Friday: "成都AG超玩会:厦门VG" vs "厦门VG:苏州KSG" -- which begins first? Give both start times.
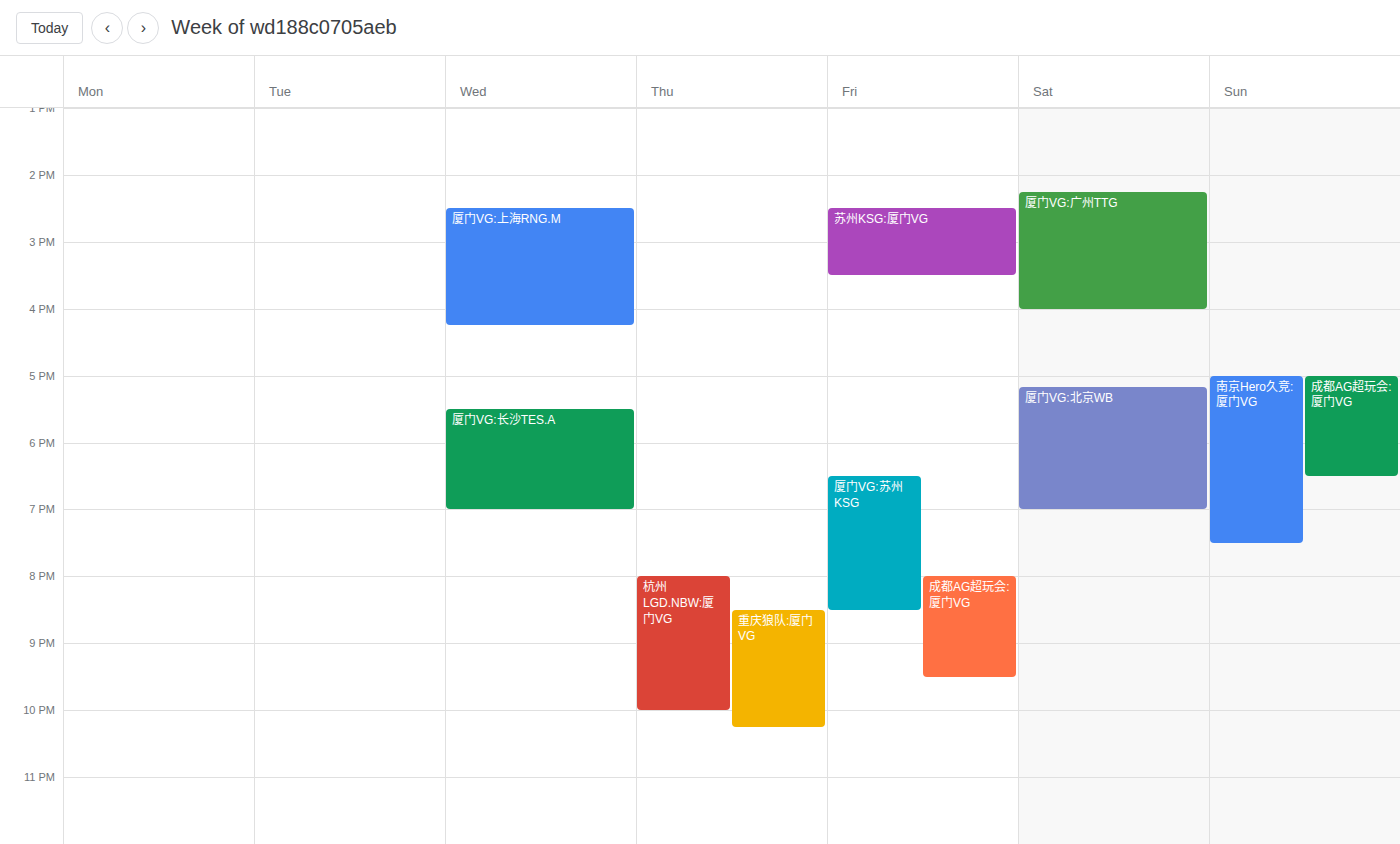
"厦门VG:苏州KSG" 6:30 PM; "成都AG超玩会:厦门VG" 8:00 PM.